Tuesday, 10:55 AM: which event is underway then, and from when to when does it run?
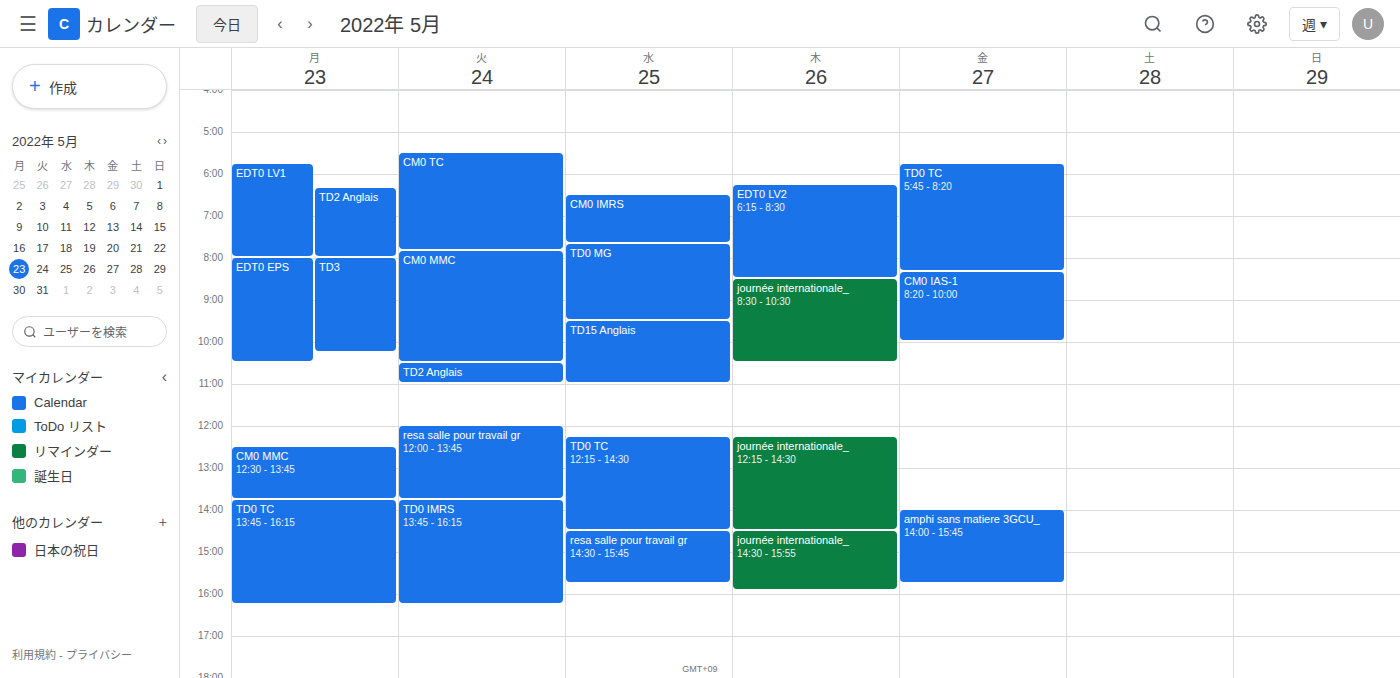
"TD2 Anglais", 10:30 AM to 11:00 AM